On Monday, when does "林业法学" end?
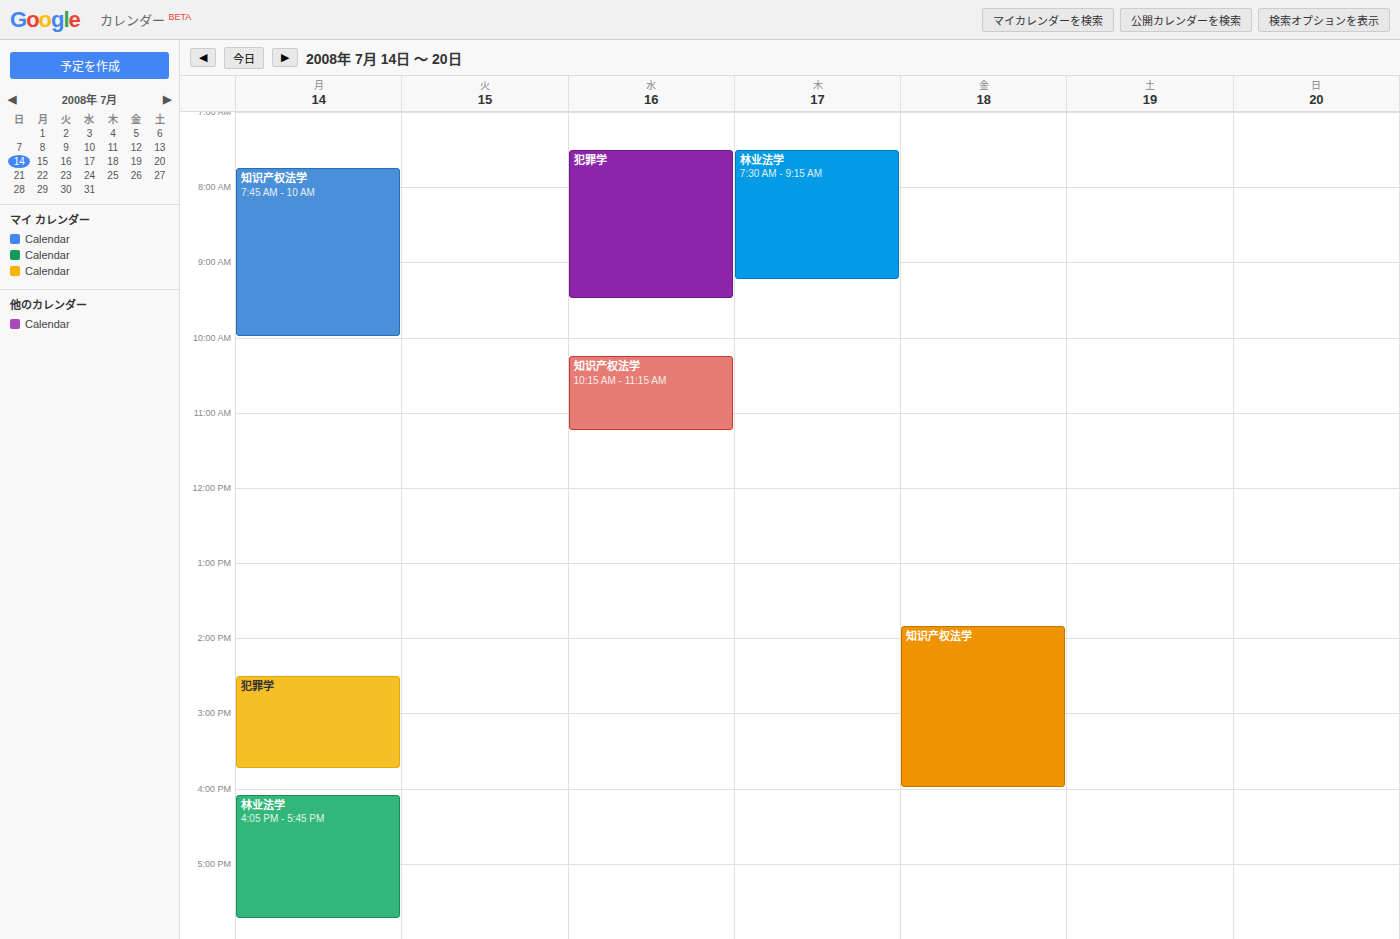
5:45 PM